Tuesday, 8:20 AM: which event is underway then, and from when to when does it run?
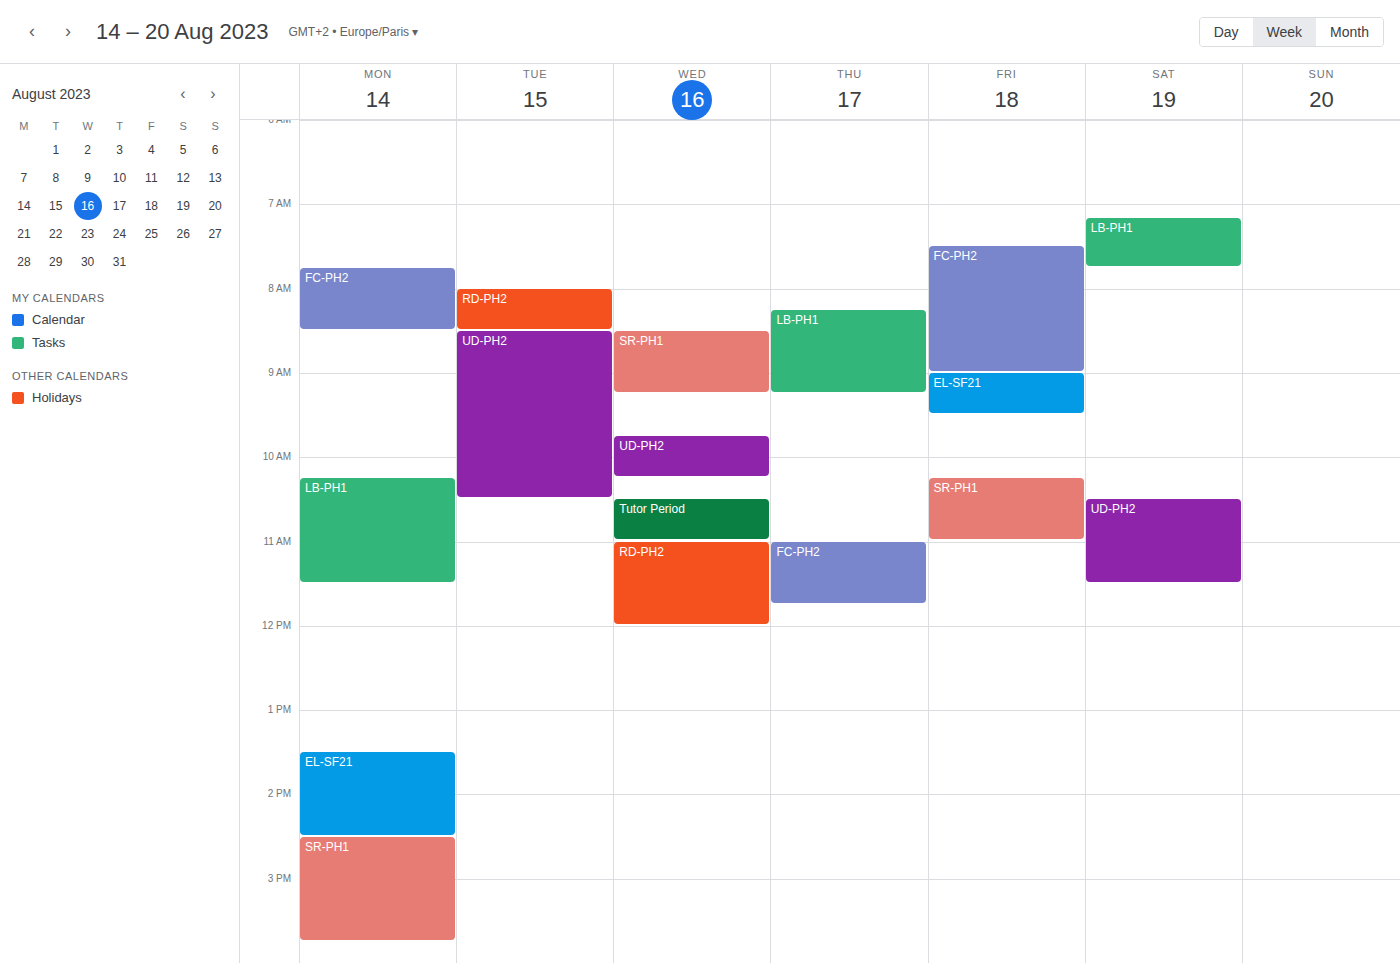
"RD-PH2", 8:00 AM to 8:30 AM